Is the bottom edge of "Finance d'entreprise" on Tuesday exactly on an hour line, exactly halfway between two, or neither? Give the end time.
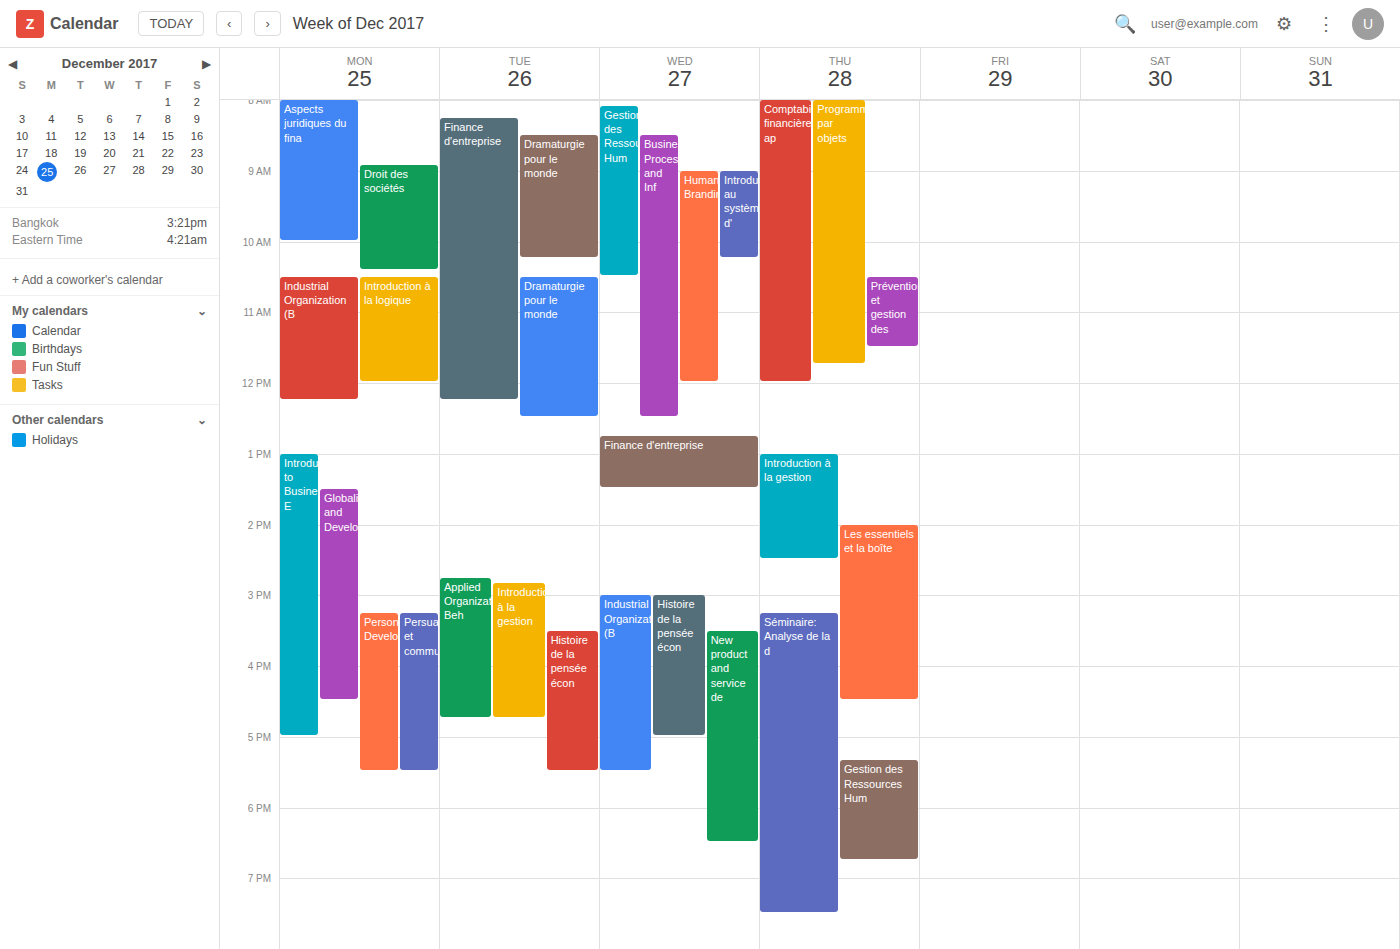
12:15 -- neither: a quarter of the way from the 12:00 line to the 13:00 line.